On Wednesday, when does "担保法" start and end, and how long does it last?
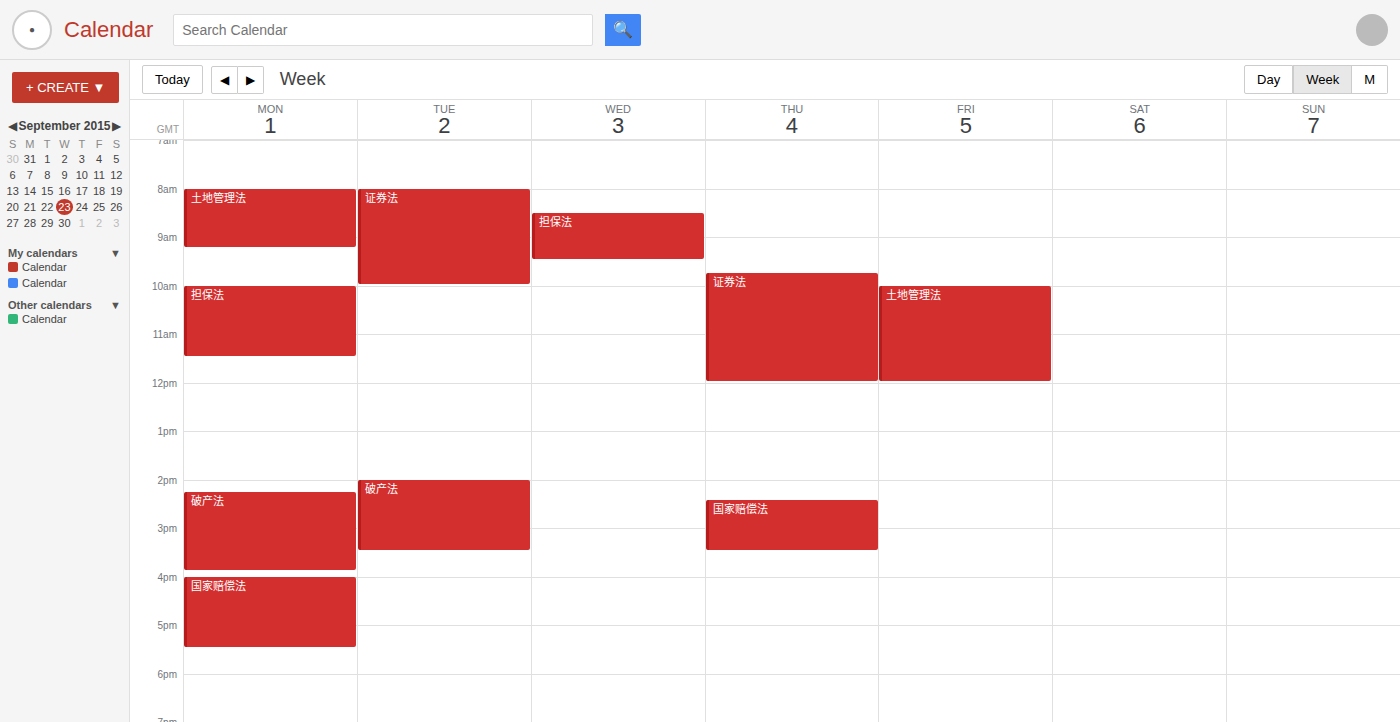
8:30 AM to 9:30 AM, 1 hour